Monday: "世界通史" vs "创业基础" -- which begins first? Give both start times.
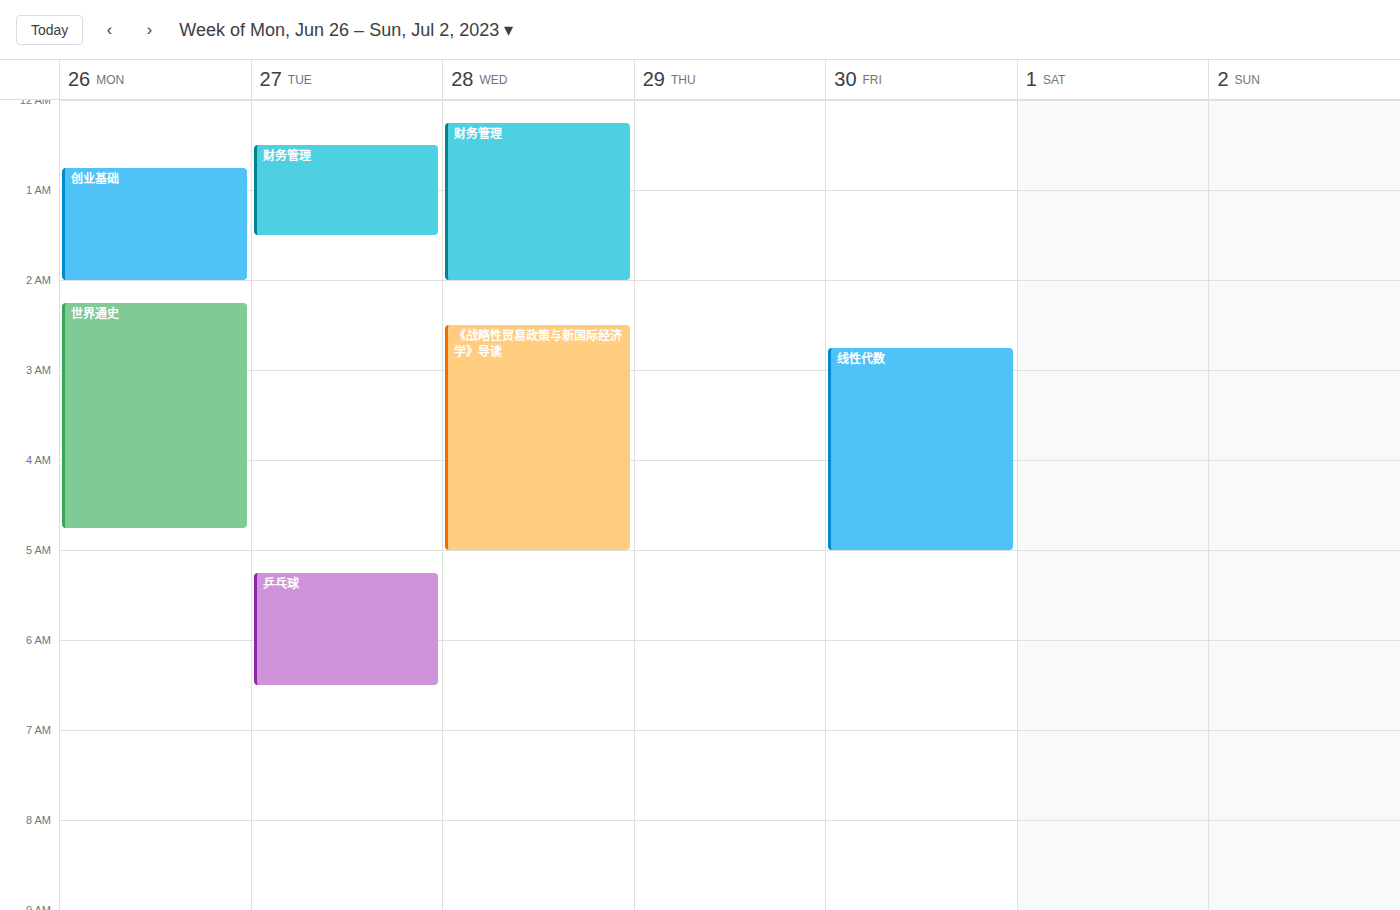
"创业基础" 12:45 AM; "世界通史" 2:15 AM.